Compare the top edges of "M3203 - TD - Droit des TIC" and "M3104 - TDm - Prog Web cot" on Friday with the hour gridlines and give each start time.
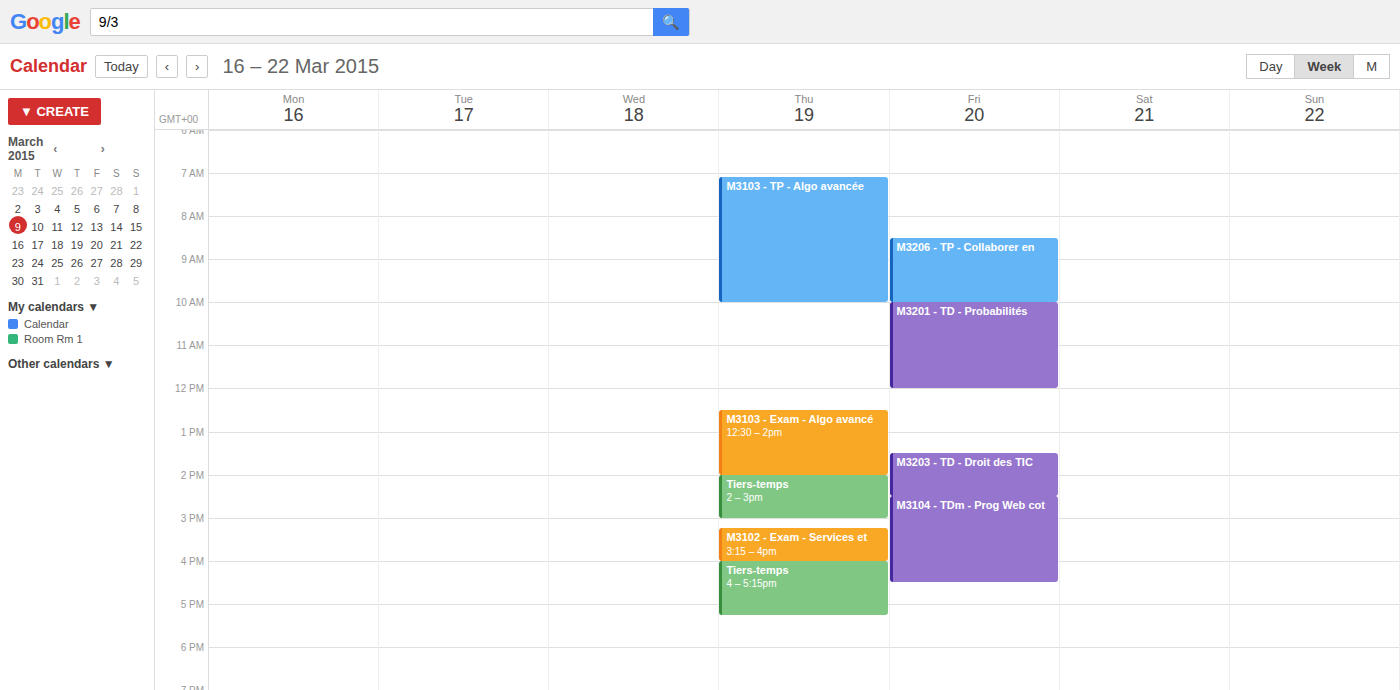
"M3203 - TD - Droit des TIC": 1:30 PM, halfway between the 1 PM and 2 PM lines. "M3104 - TDm - Prog Web cot": 2:30 PM, halfway between the 2 PM and 3 PM lines.